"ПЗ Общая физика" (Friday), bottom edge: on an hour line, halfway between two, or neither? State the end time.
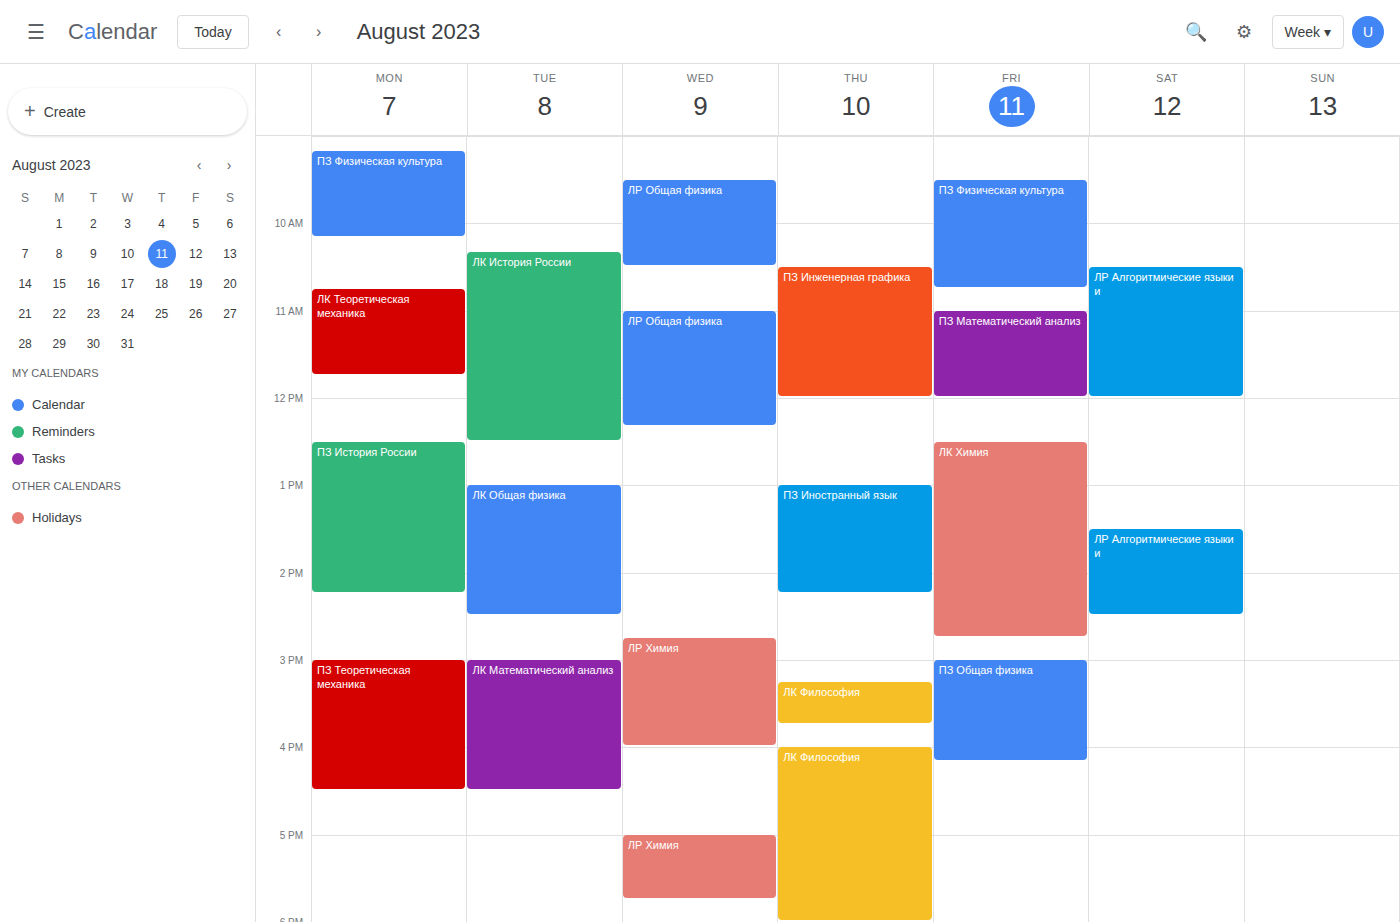
4:10 PM -- neither: 10 minutes below the 4 PM line and 50 minutes above the 5 PM line.